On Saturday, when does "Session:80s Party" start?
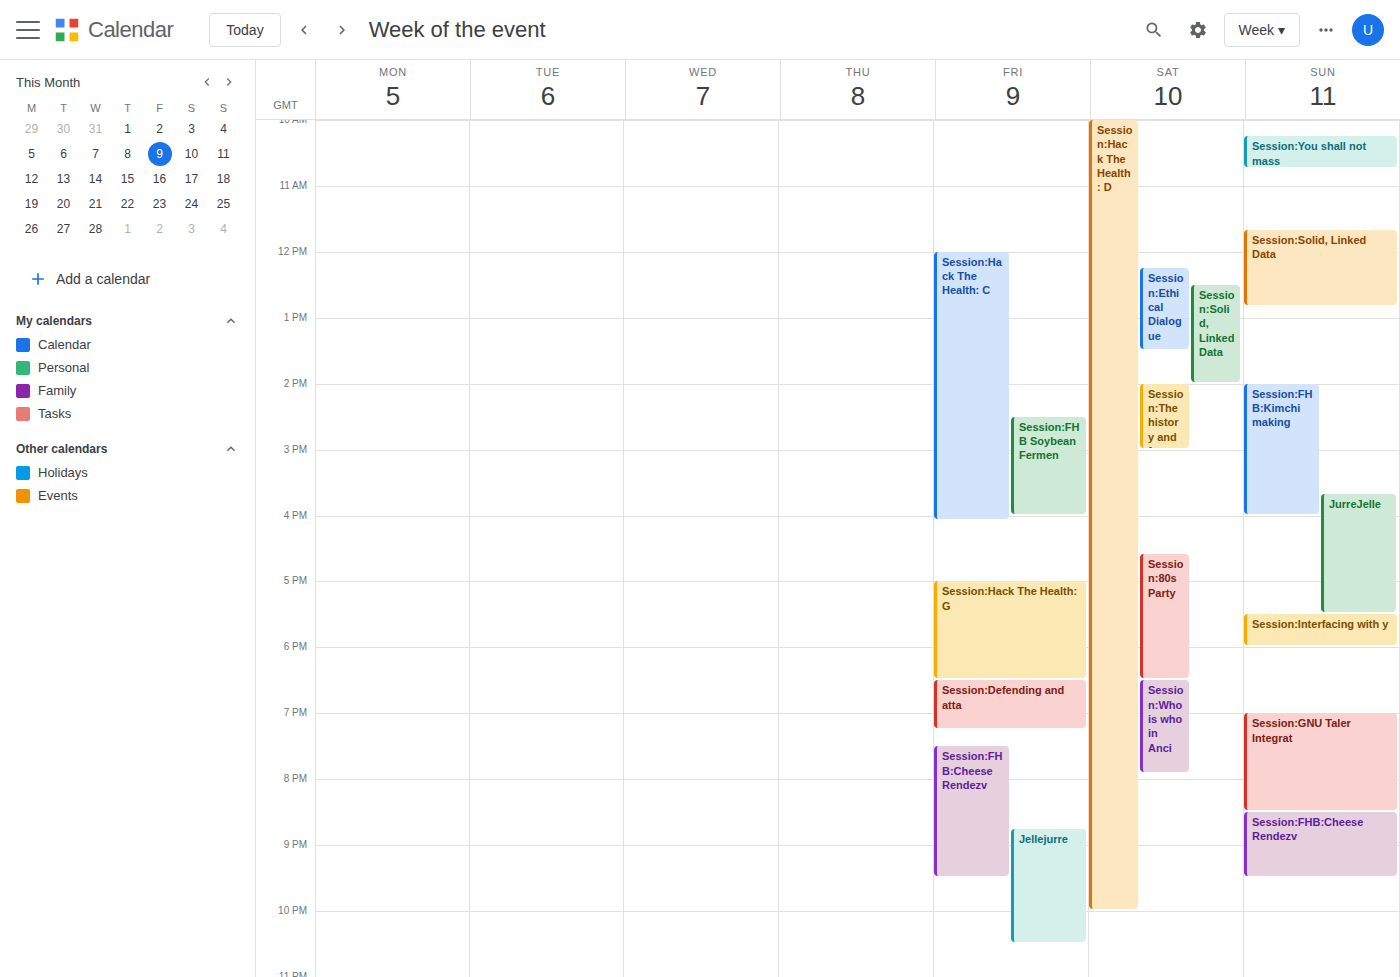
4:35 PM